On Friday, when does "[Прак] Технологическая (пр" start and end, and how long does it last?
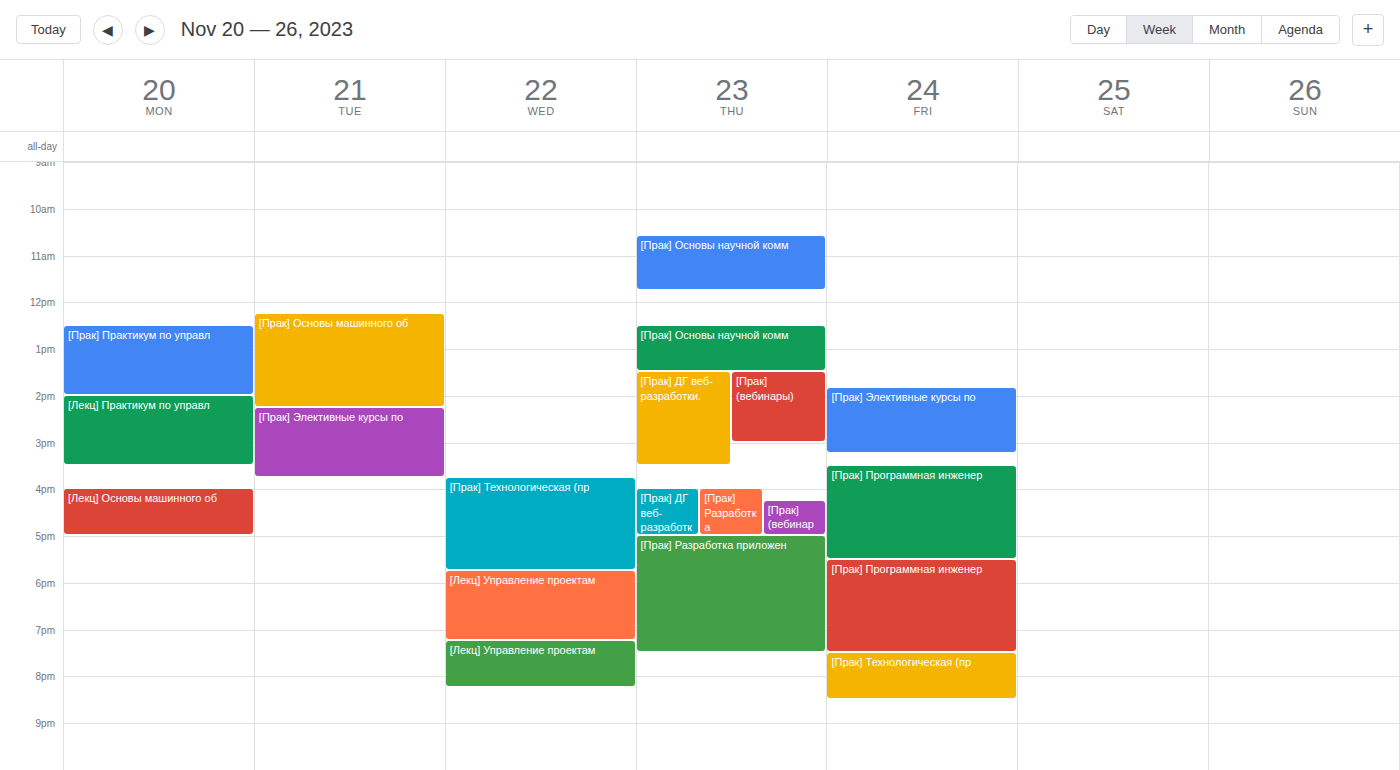
7:30 PM to 8:30 PM, 1 hour